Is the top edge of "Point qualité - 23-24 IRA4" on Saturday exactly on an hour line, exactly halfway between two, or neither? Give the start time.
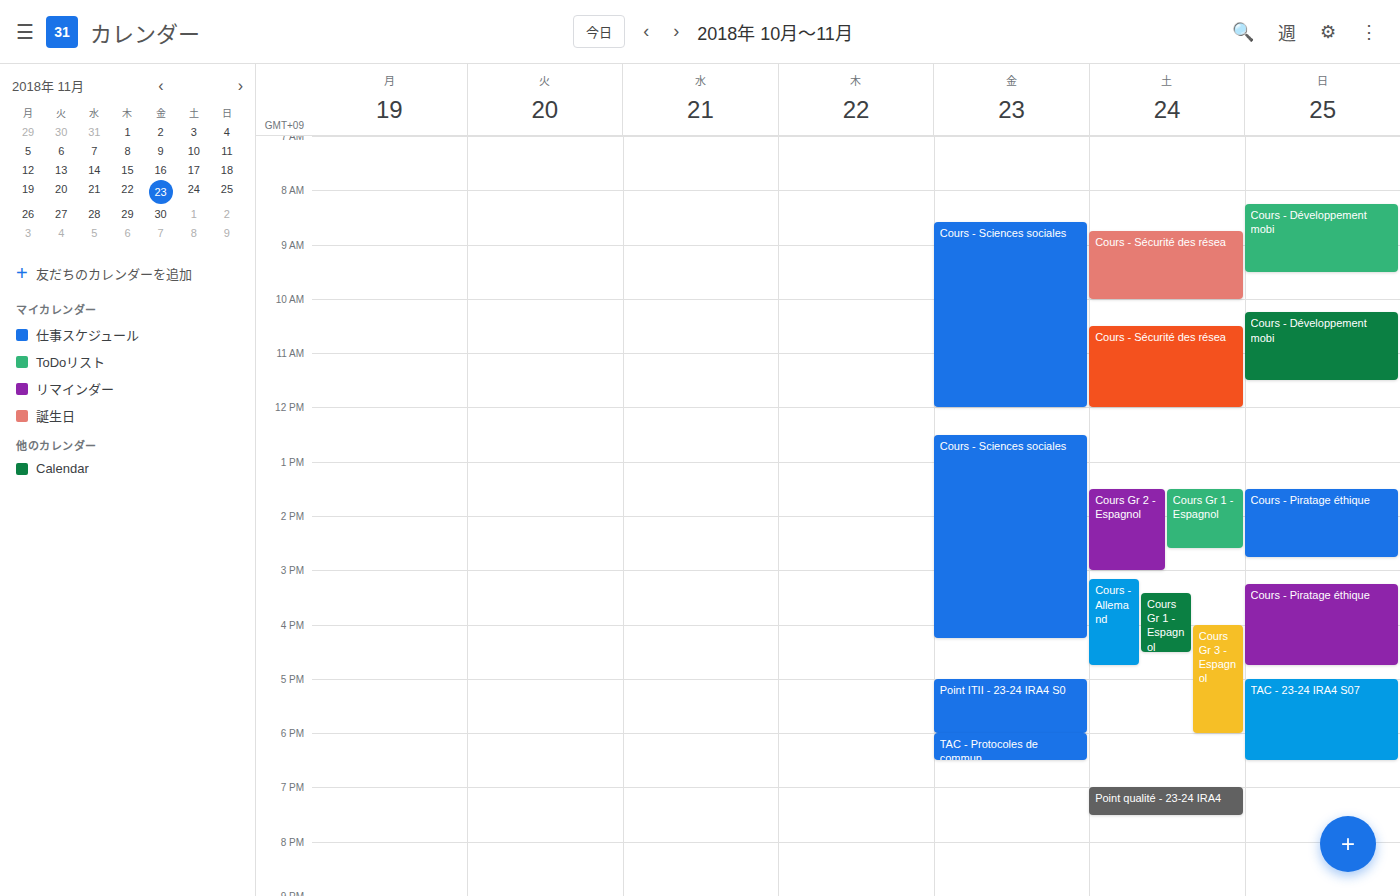
7:00 PM -- exactly on the 7 PM line.